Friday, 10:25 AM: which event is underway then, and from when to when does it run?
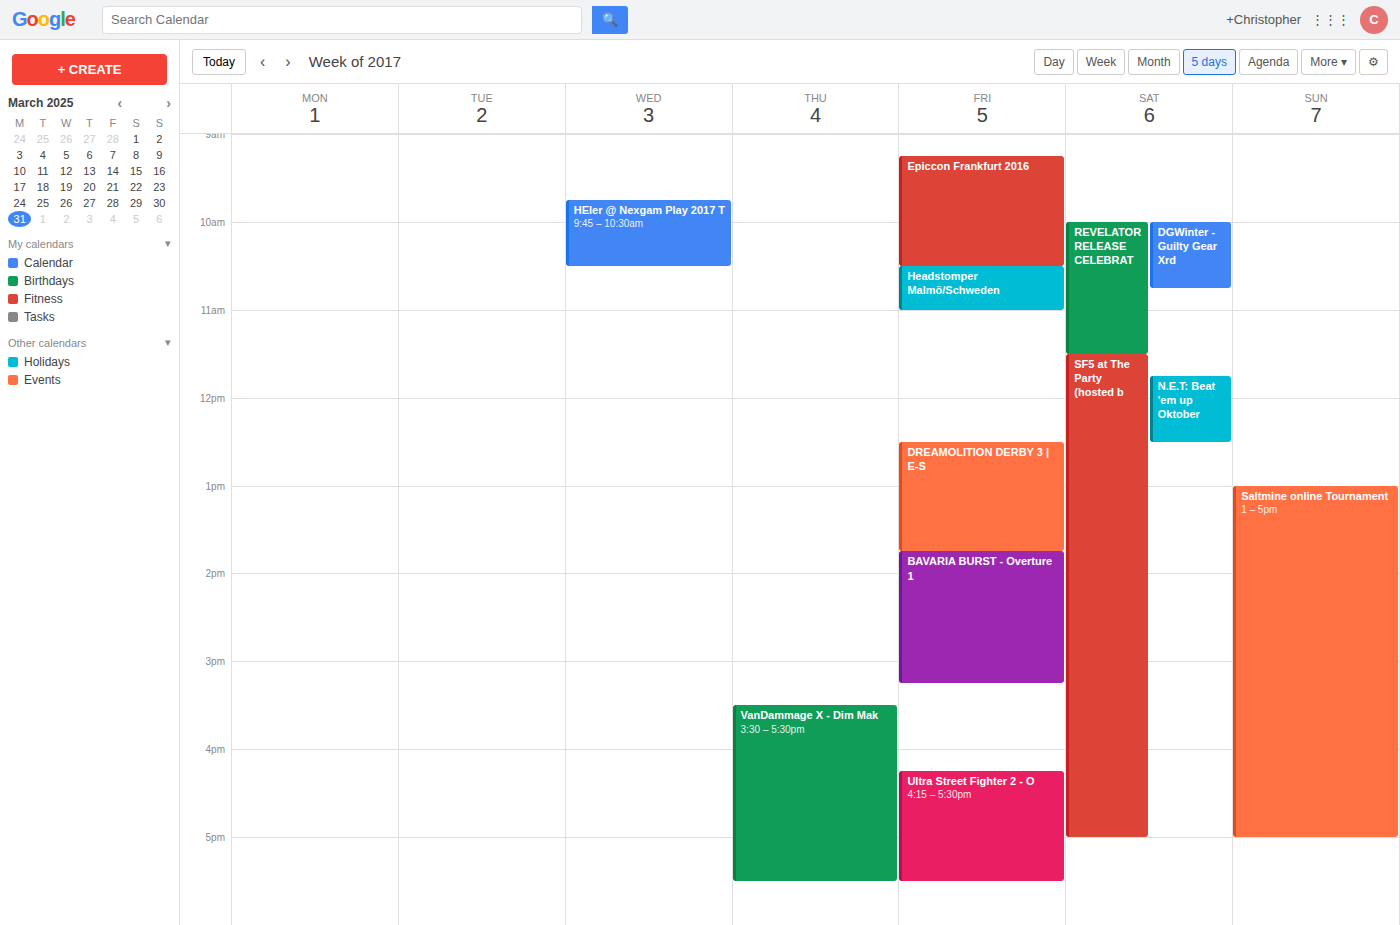
"Epiccon Frankfurt 2016", 9:15 AM to 10:30 AM